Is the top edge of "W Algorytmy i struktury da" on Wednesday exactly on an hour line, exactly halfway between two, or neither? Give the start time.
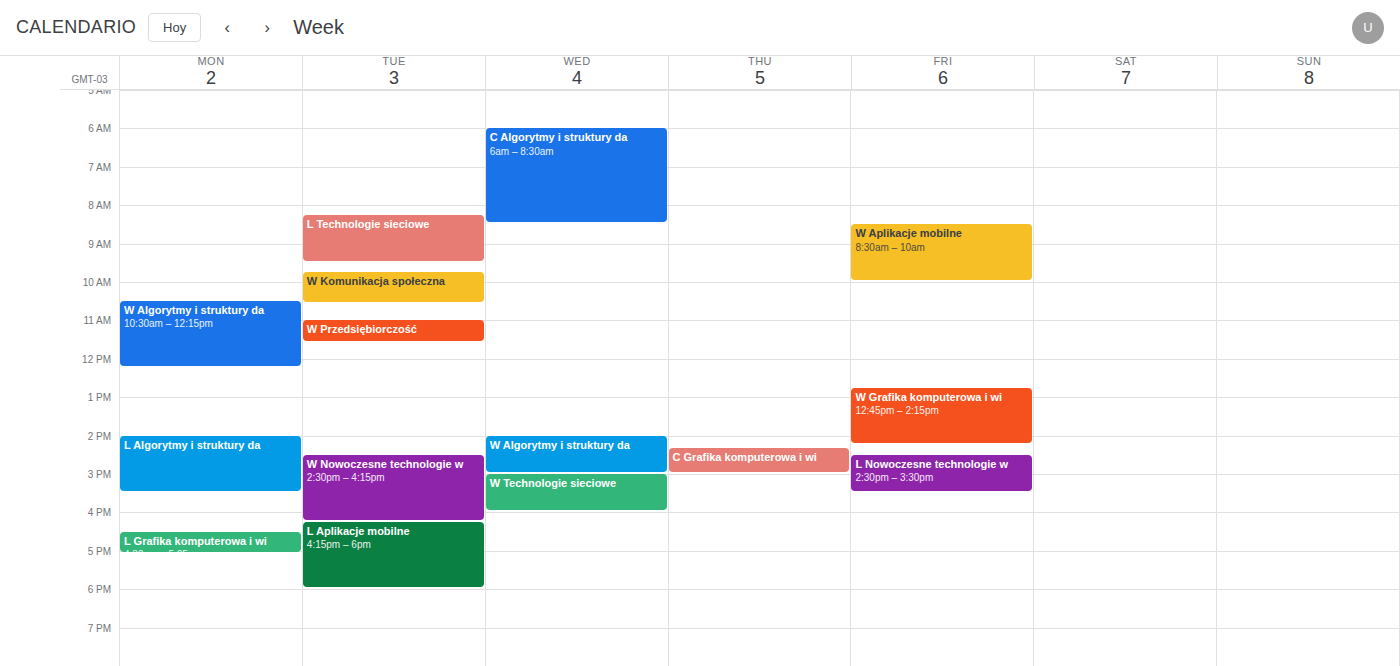
2:00 PM -- exactly on the 2 PM line.